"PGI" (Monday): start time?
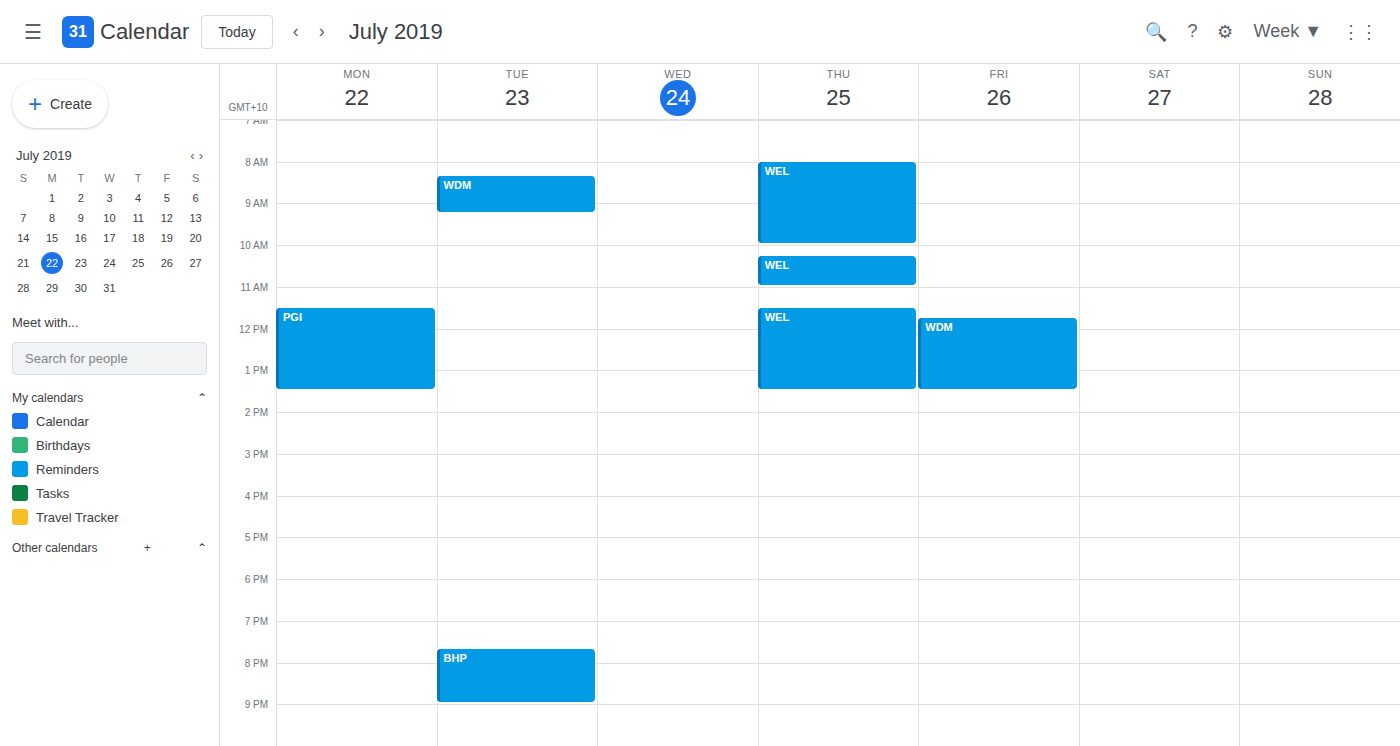
11:30 AM